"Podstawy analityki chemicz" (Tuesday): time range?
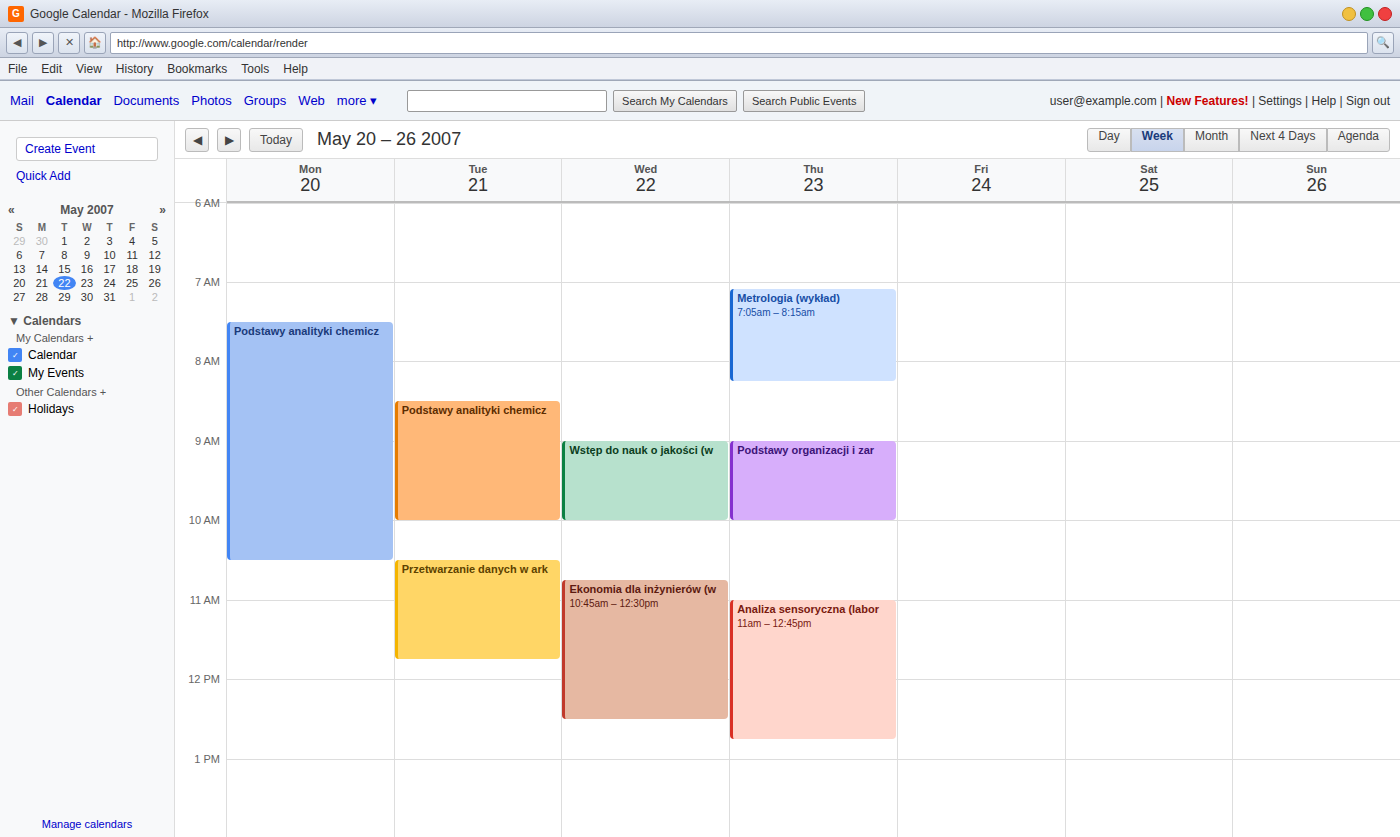
8:30 AM to 10:00 AM